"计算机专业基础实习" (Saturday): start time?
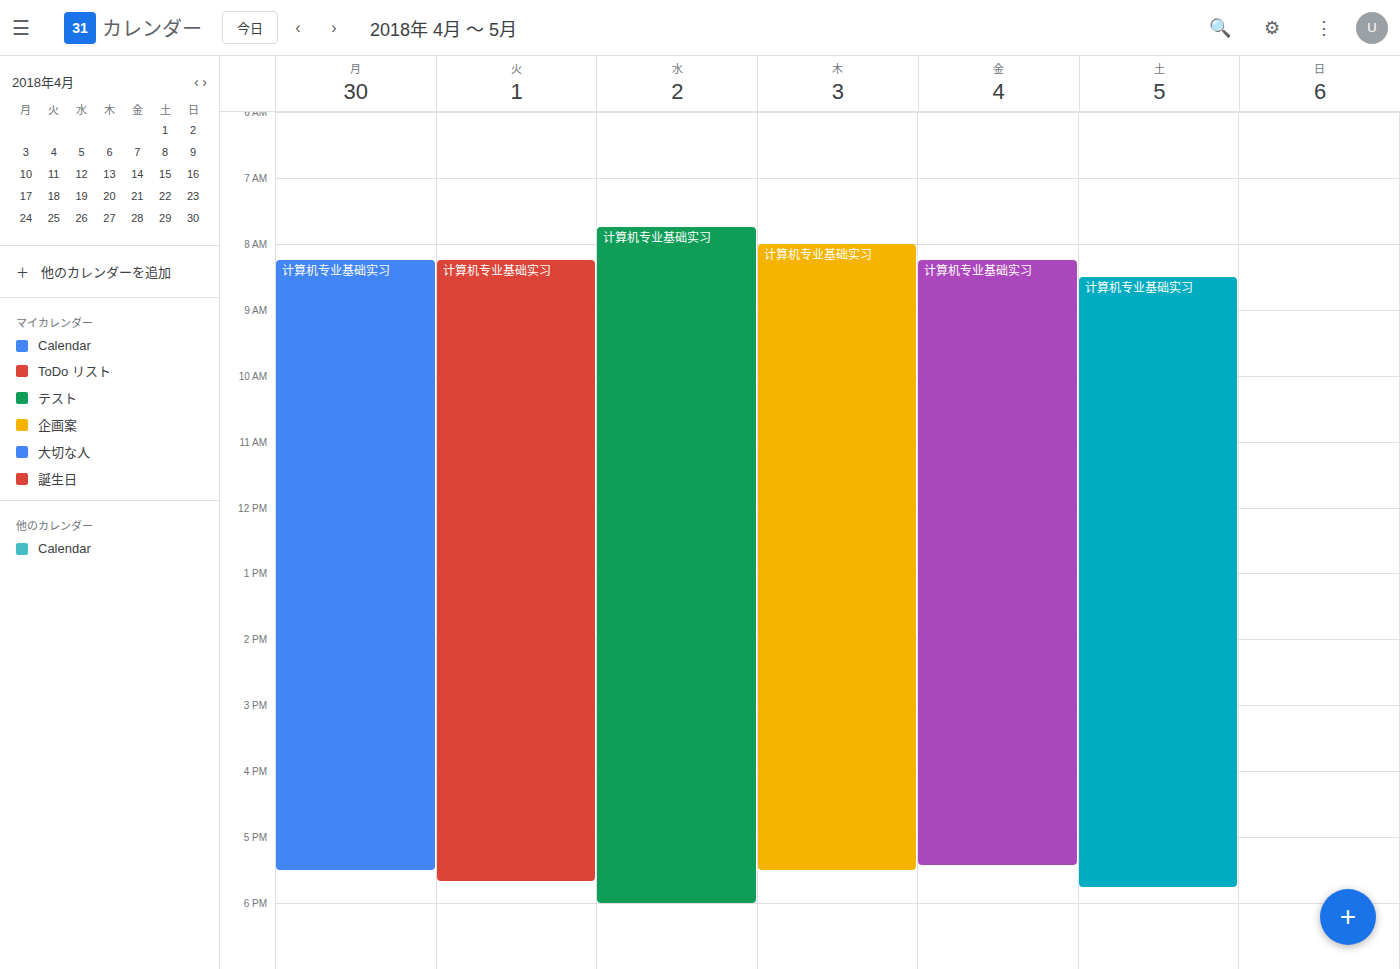
8:30 AM